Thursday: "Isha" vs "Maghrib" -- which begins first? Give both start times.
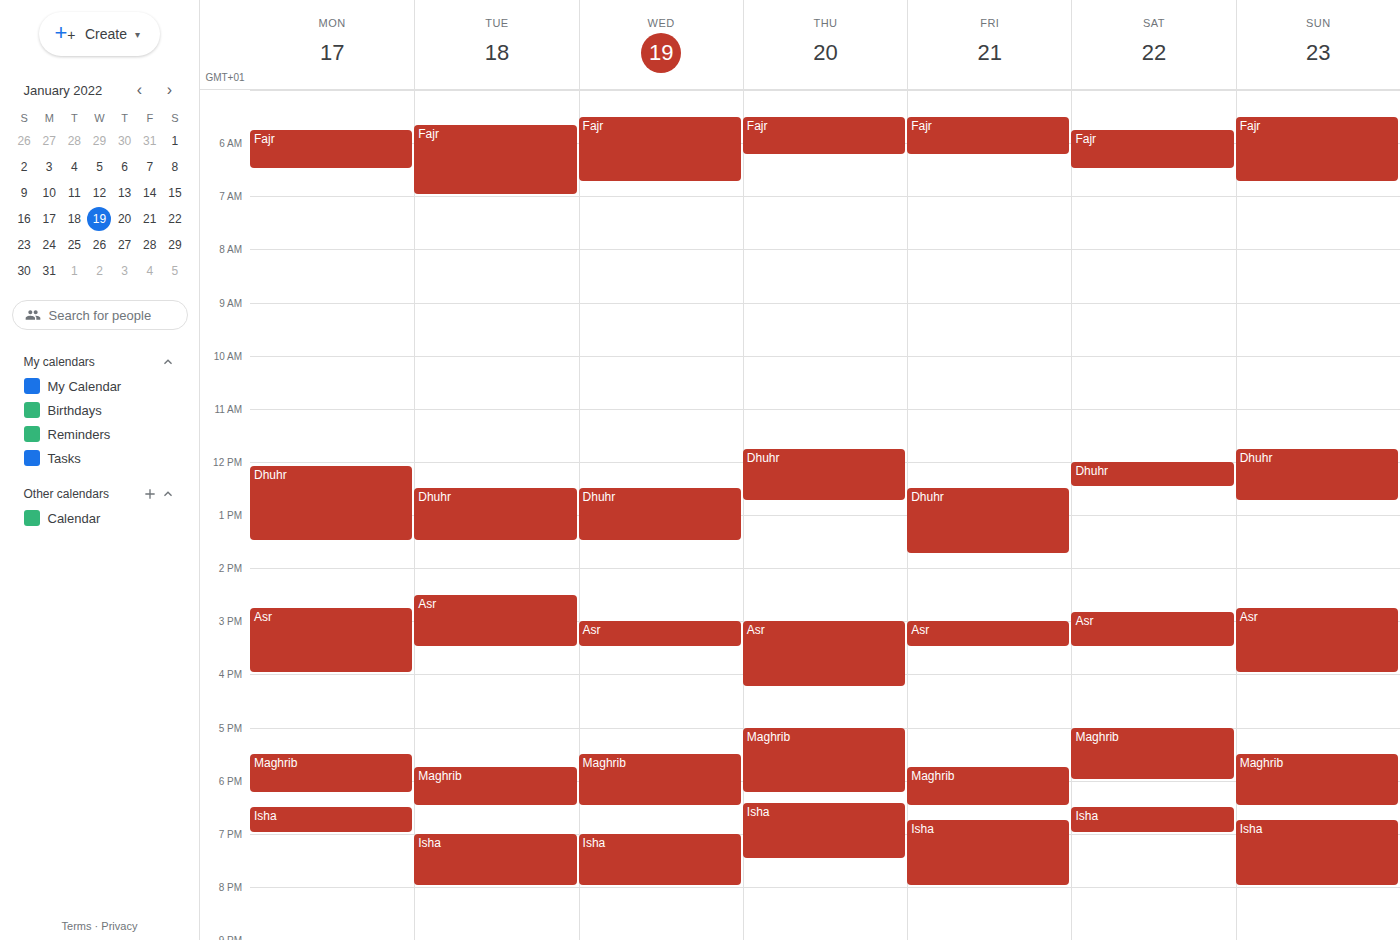
"Maghrib" 17:00; "Isha" 18:25.